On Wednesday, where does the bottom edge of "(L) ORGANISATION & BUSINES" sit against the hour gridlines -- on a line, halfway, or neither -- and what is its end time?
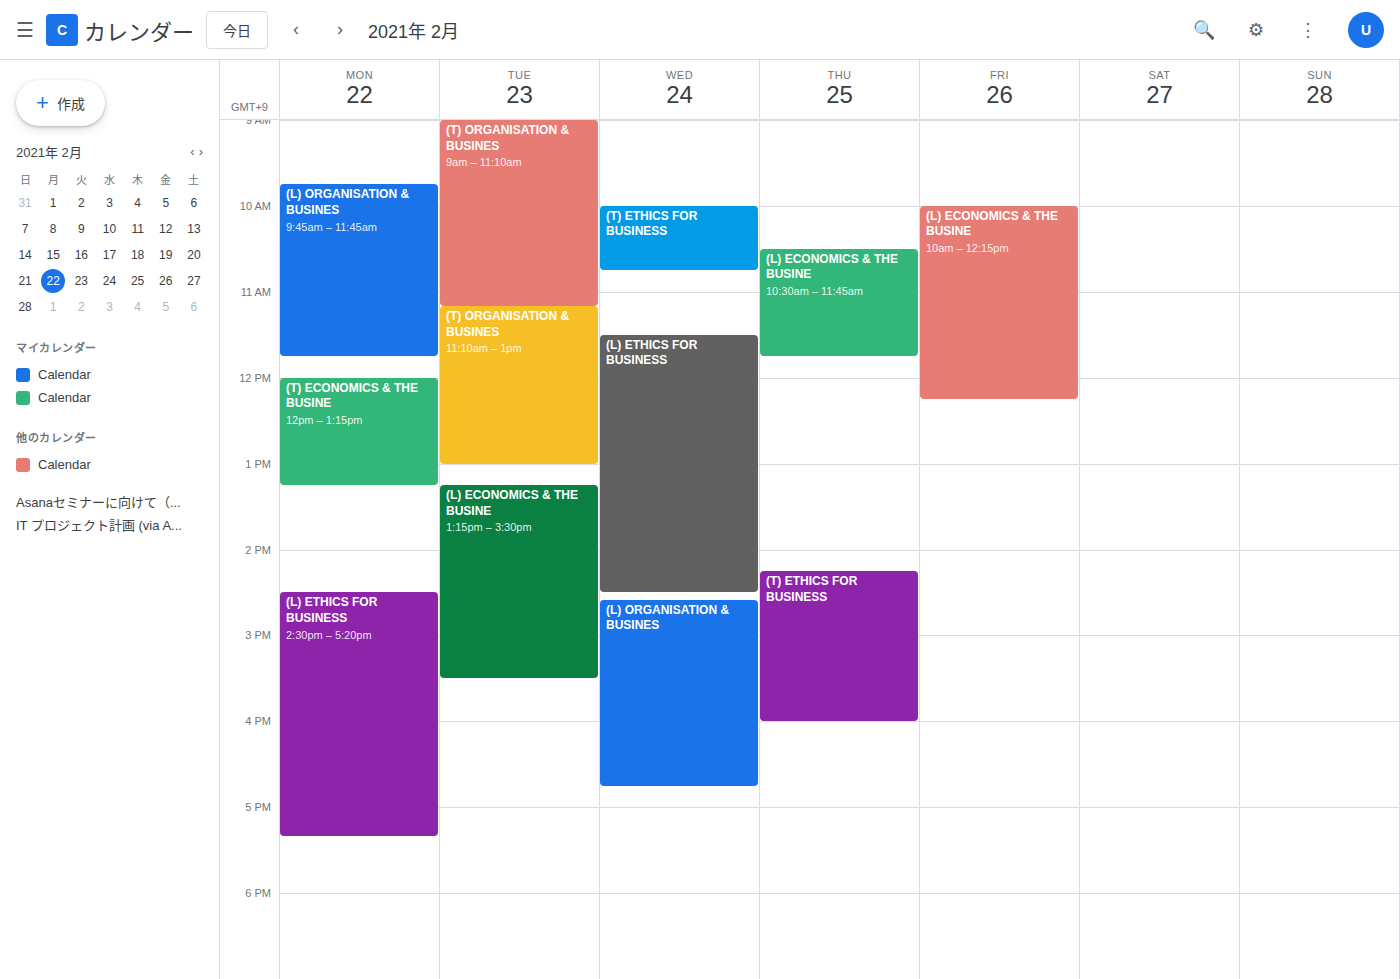
4:45 PM -- neither: three quarters of the way from the 4 PM line to the 5 PM line.